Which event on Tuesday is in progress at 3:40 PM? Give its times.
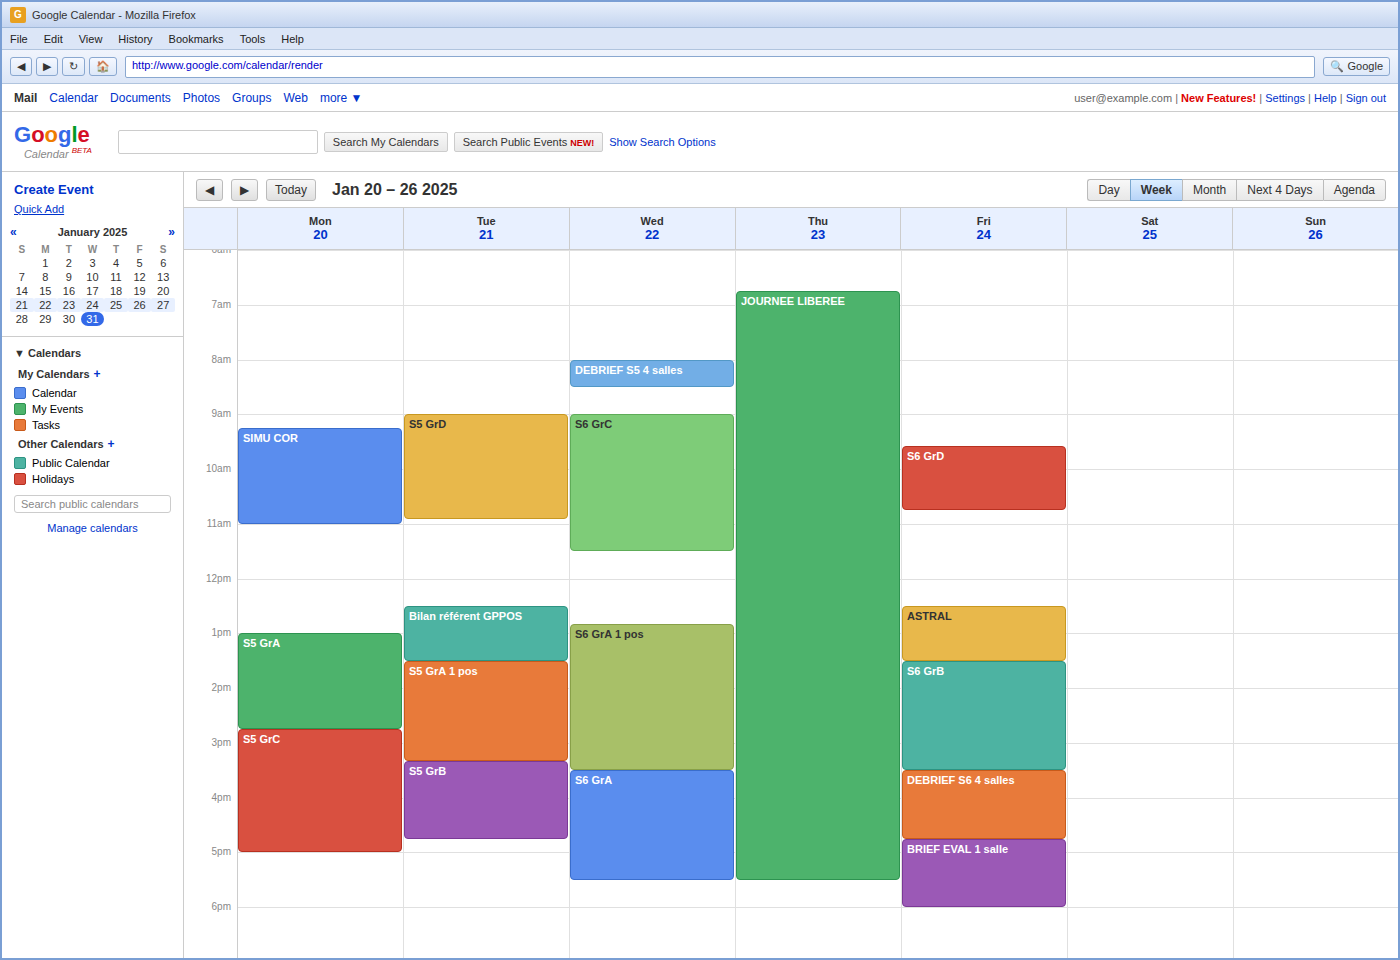
"S5 GrB", 3:20 PM to 4:45 PM